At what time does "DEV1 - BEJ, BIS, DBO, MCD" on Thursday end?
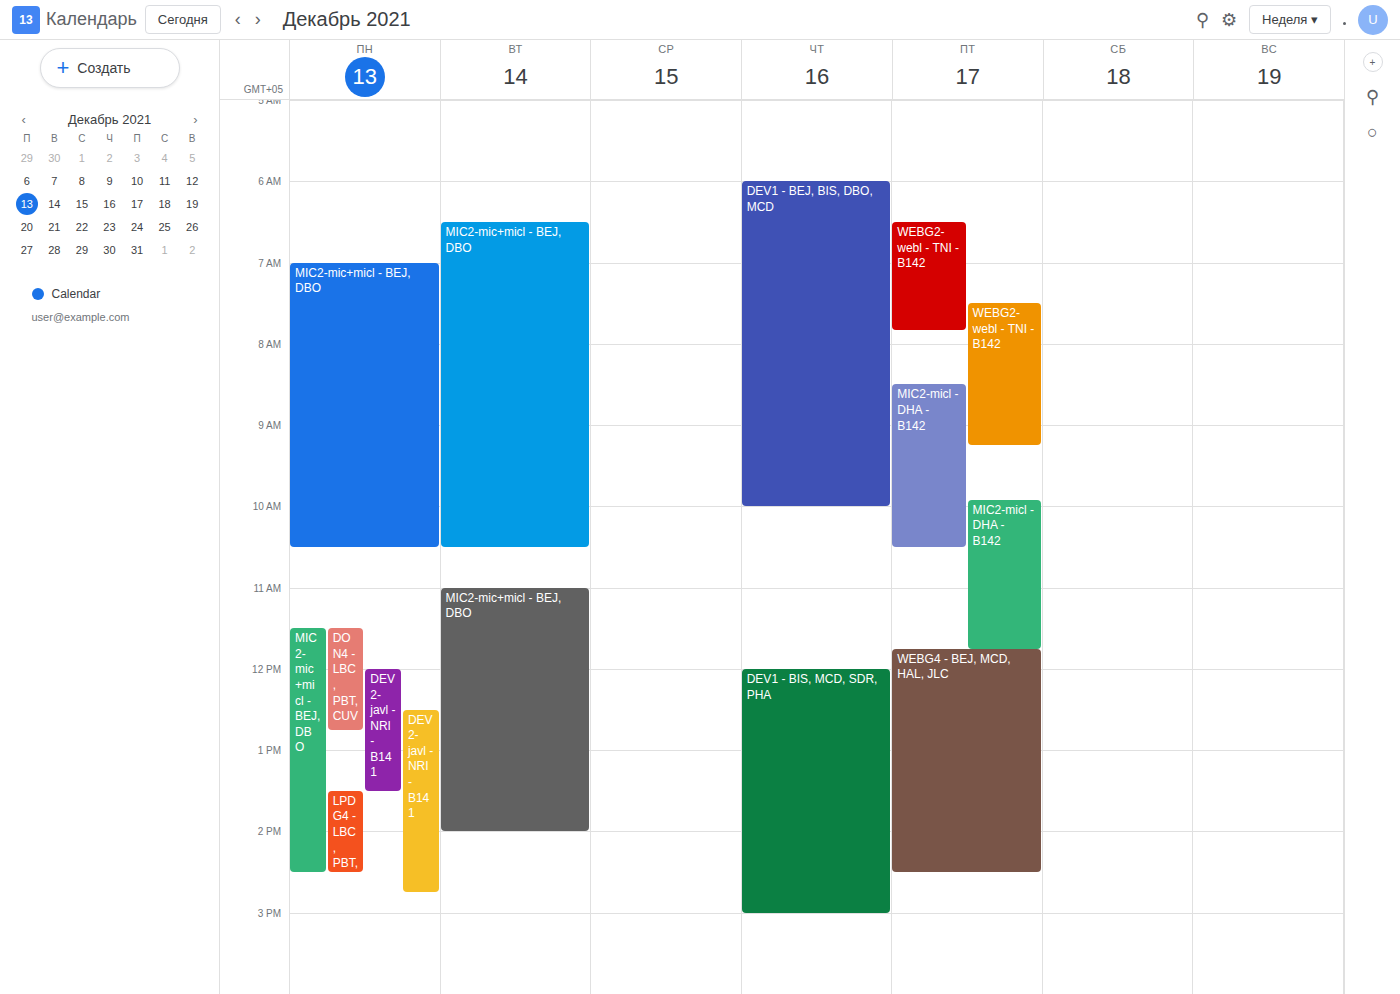
10:00 AM